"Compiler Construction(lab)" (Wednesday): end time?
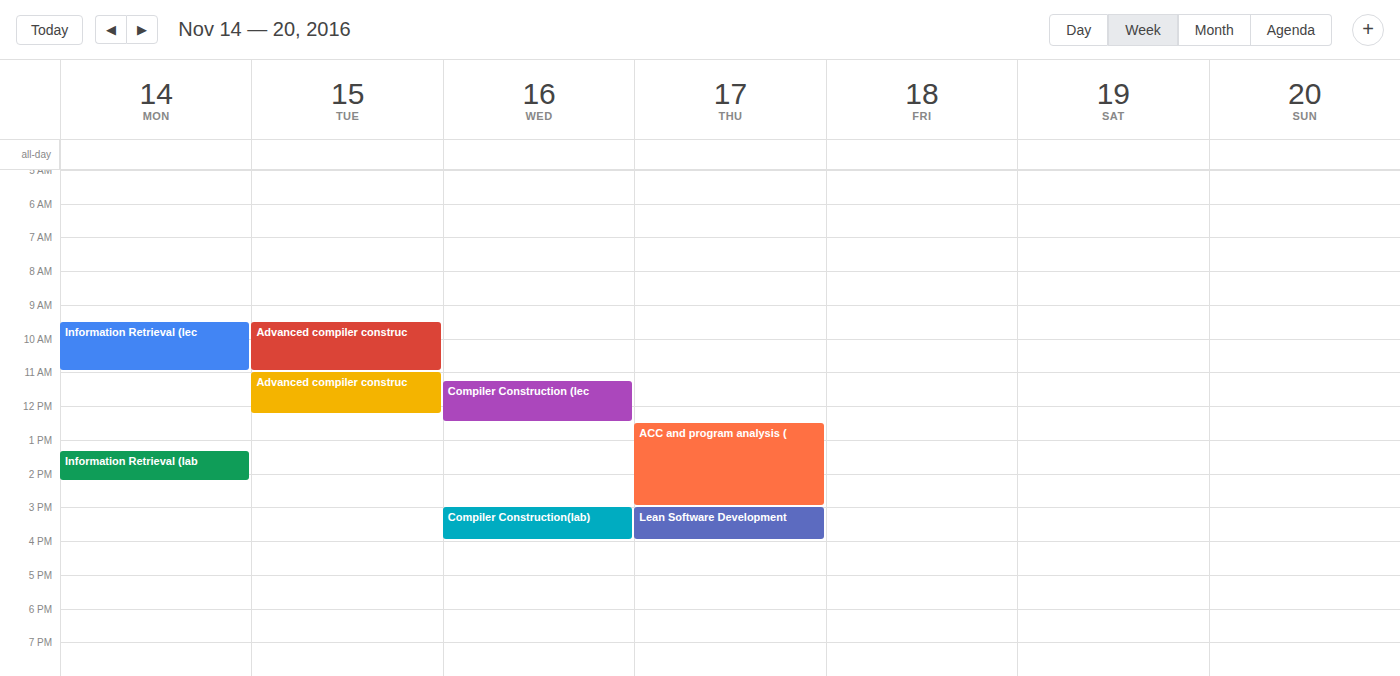
4:00 PM